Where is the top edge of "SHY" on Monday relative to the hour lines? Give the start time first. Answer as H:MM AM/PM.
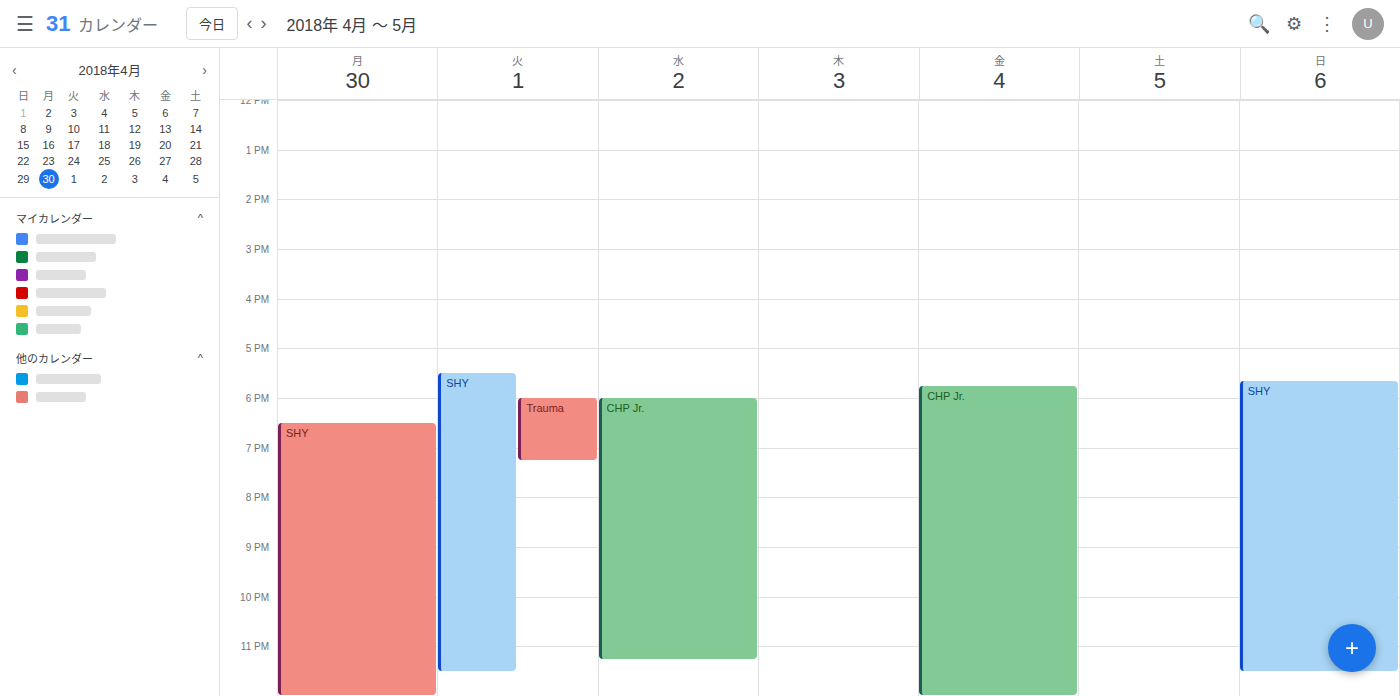
6:30 PM -- halfway between the 6 PM and 7 PM lines.